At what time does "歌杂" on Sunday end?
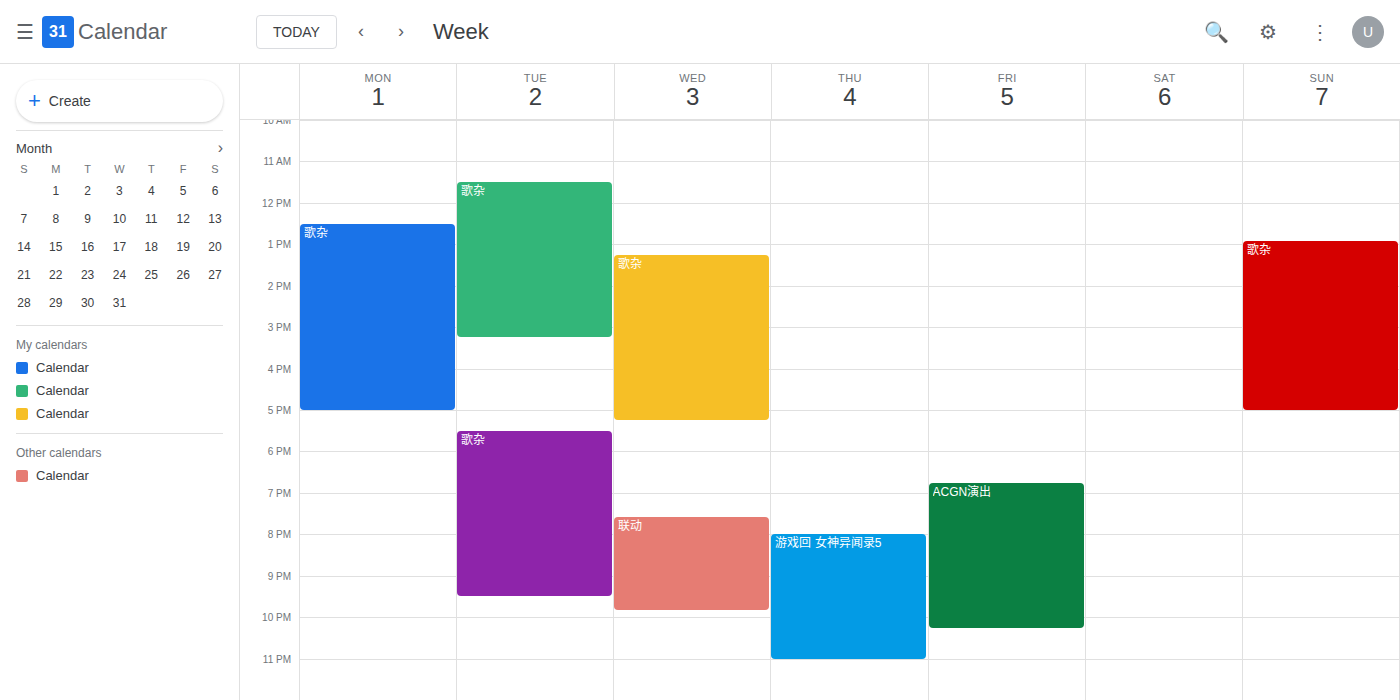
5:00 PM